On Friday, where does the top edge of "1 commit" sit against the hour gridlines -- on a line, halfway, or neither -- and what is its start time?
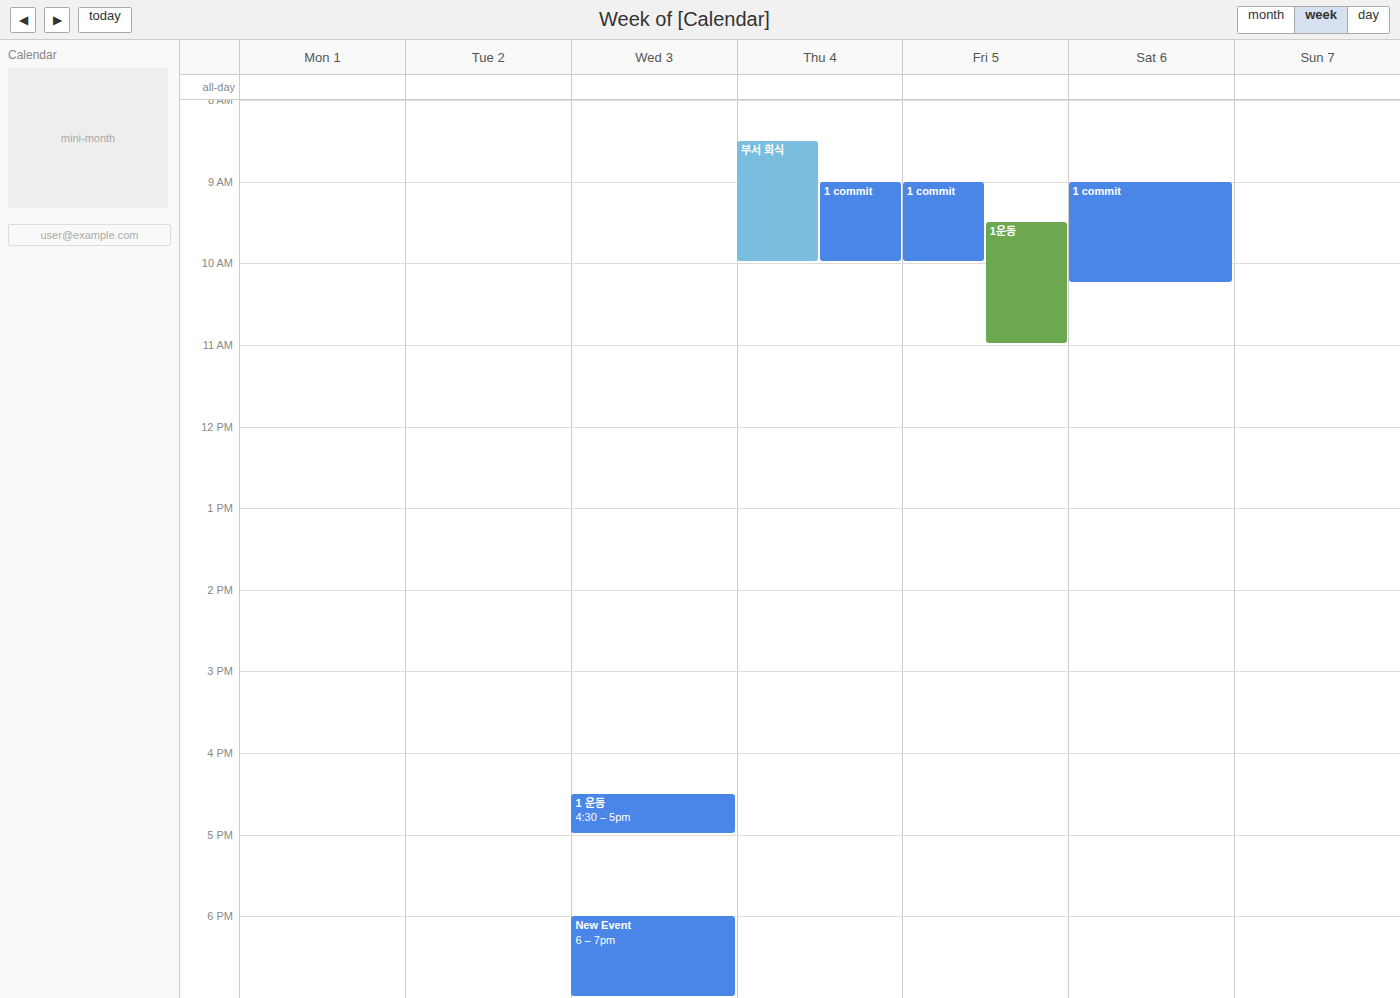
9:00 AM -- exactly on the 9 AM line.